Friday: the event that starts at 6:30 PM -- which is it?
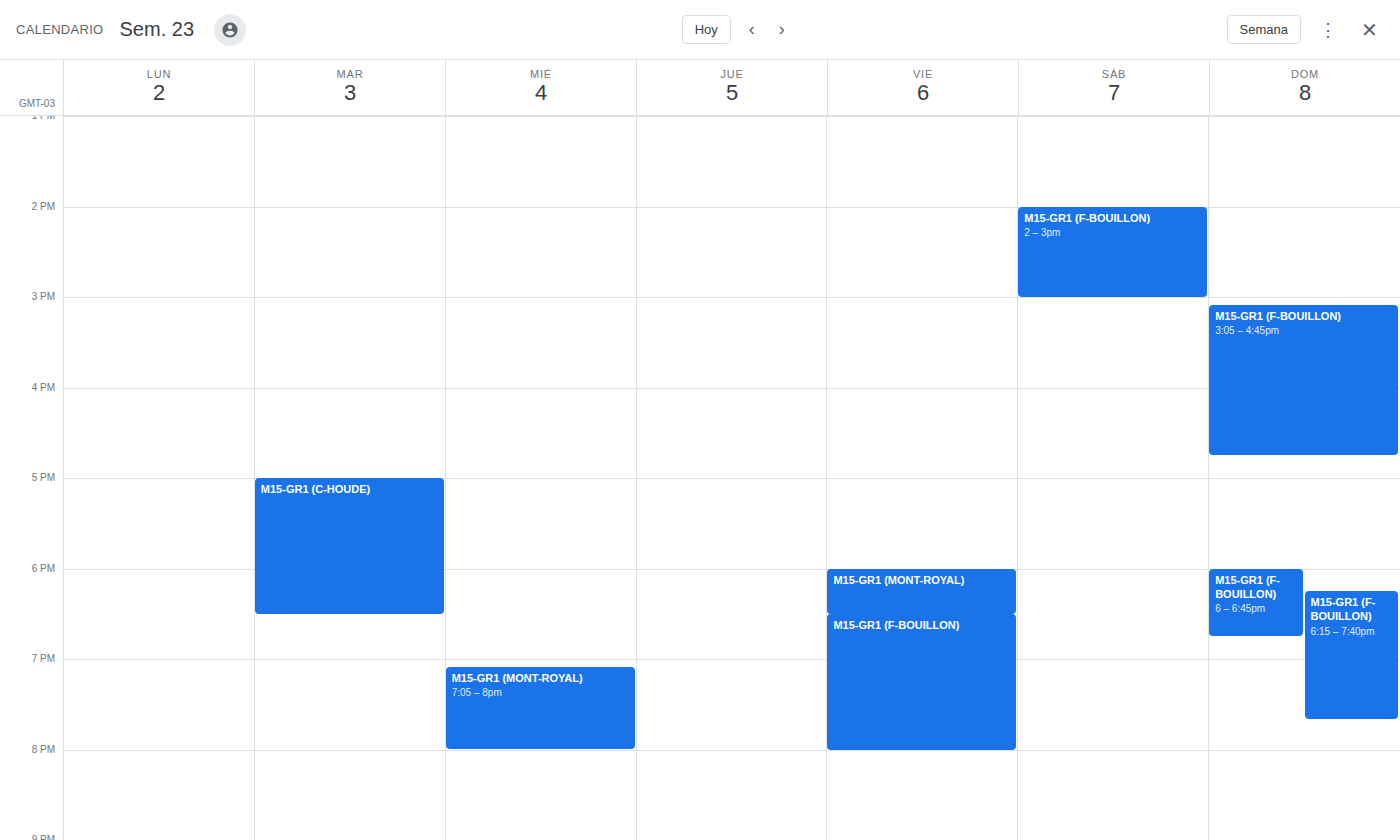
"M15-GR1 (F-BOUILLON)"